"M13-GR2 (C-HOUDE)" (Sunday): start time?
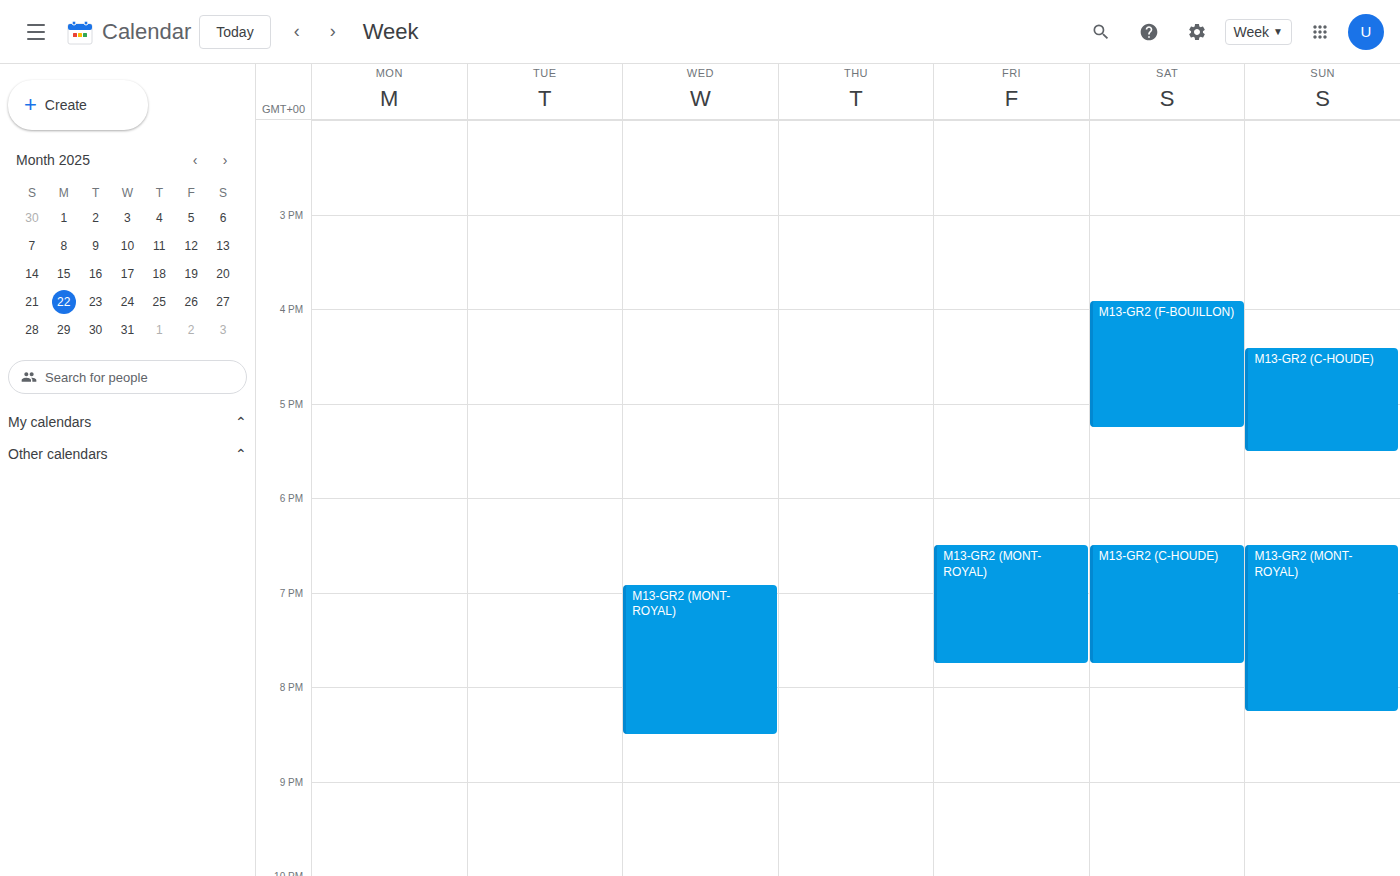
4:25 PM